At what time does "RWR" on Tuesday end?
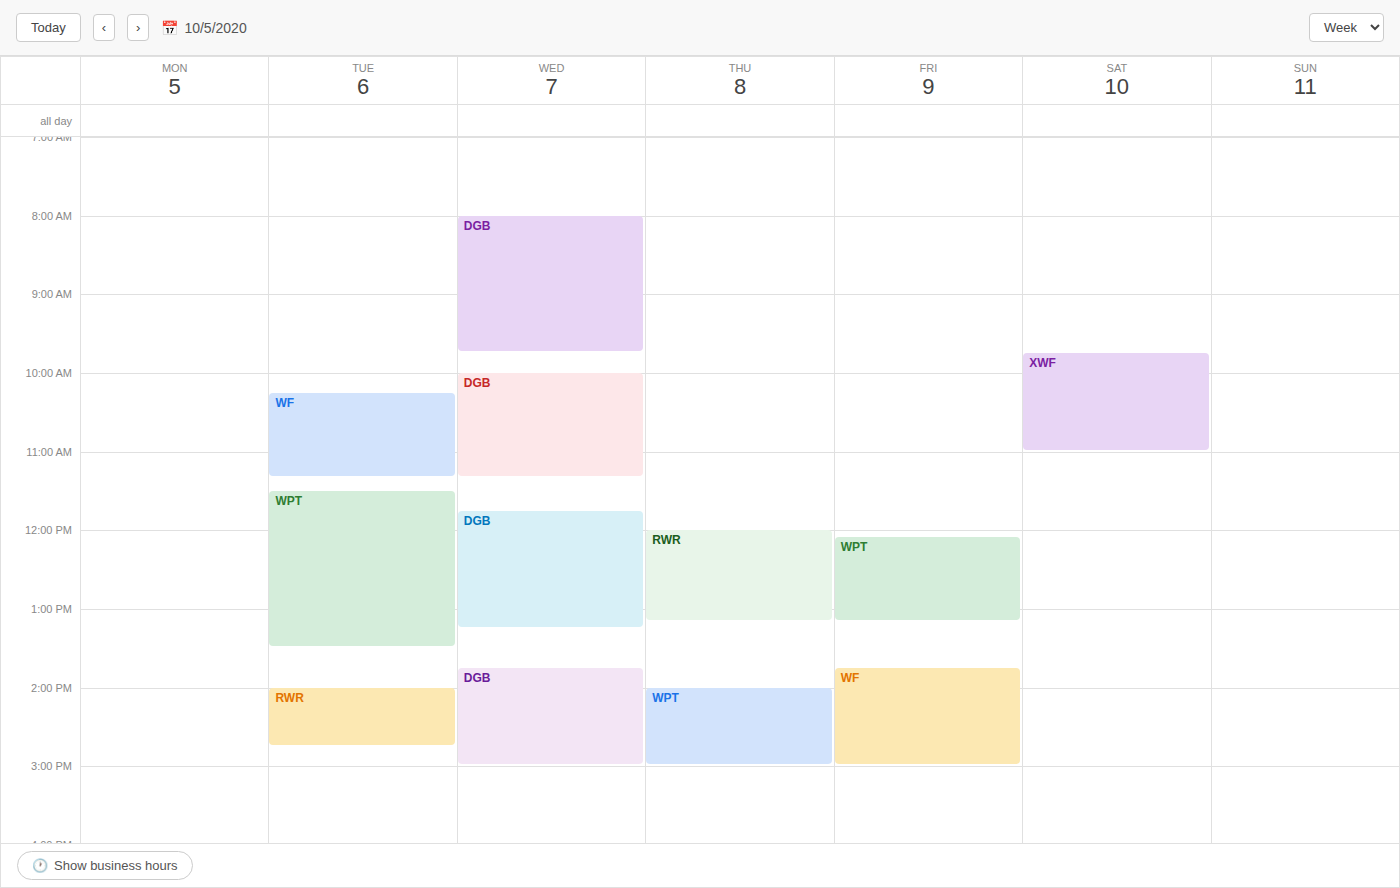
2:45 PM